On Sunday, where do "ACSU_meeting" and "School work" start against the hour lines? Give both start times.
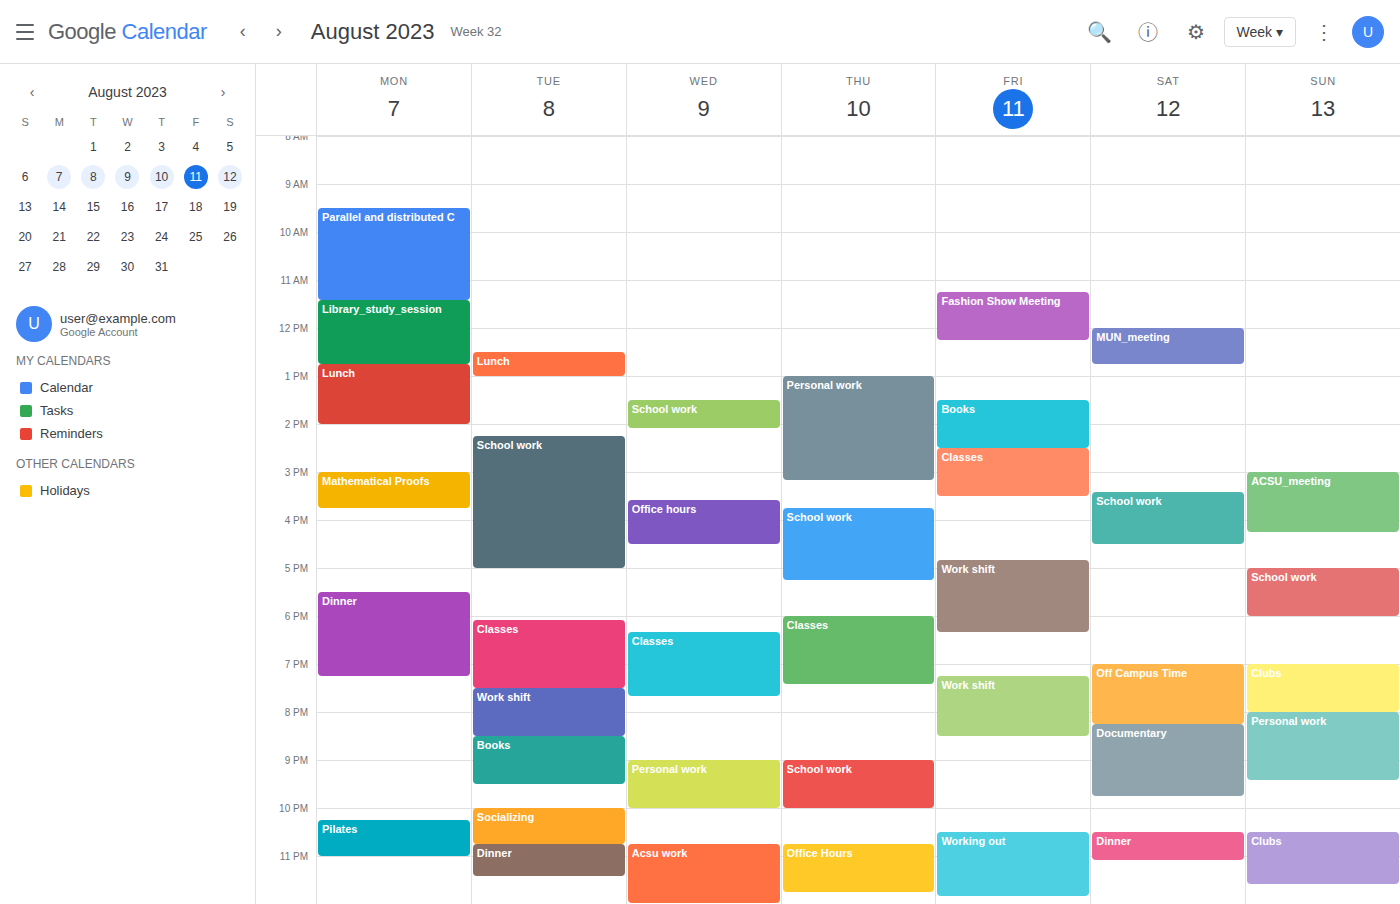
"ACSU_meeting": 3:00 PM, exactly on the 3 PM line. "School work": 5:00 PM, exactly on the 5 PM line.